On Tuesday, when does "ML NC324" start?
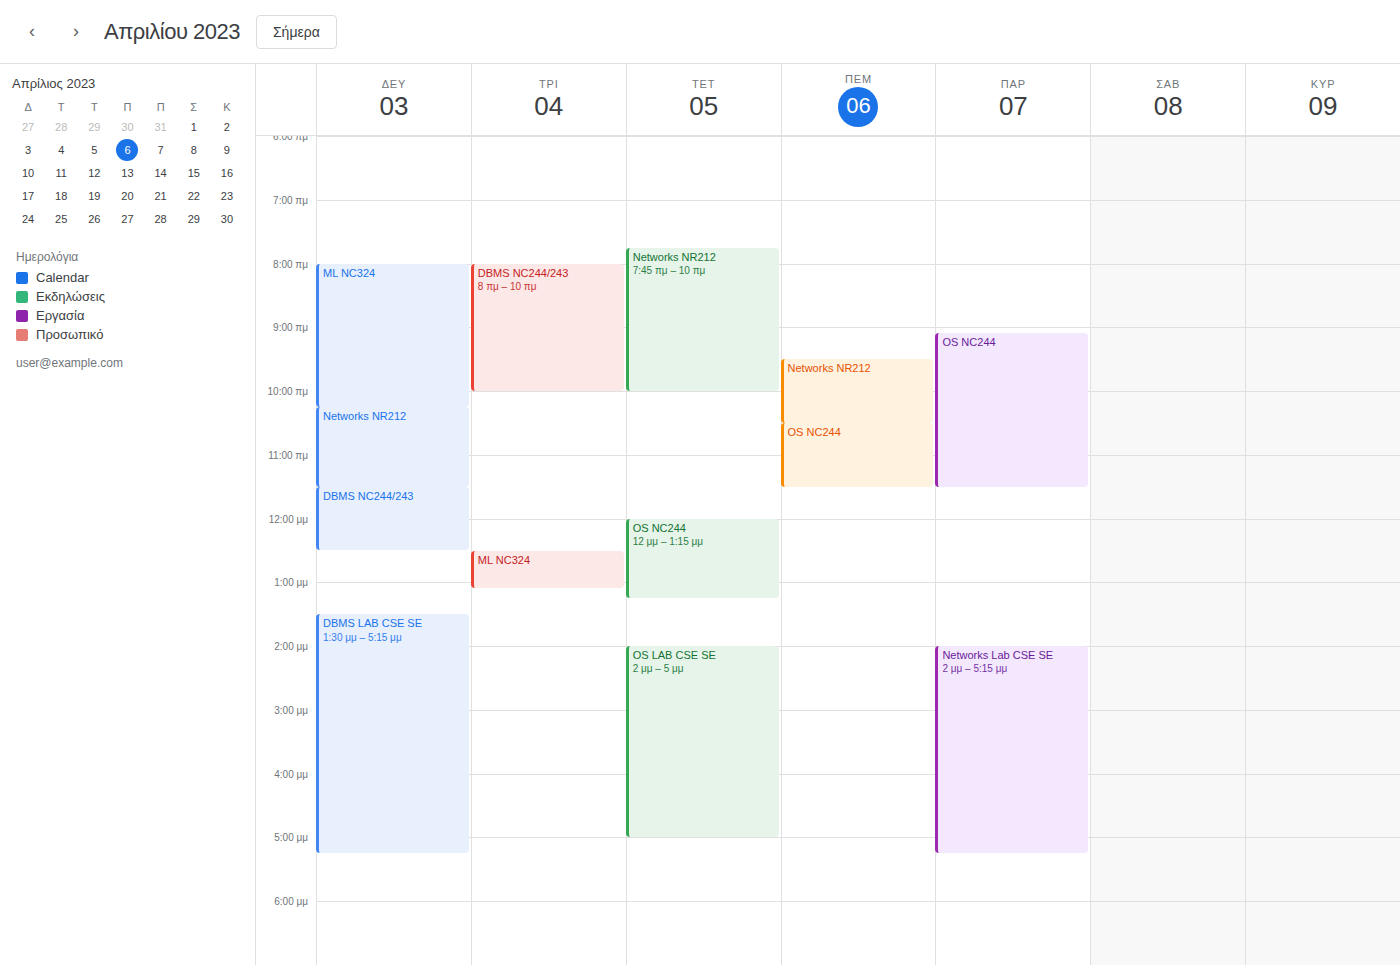
12:30 PM